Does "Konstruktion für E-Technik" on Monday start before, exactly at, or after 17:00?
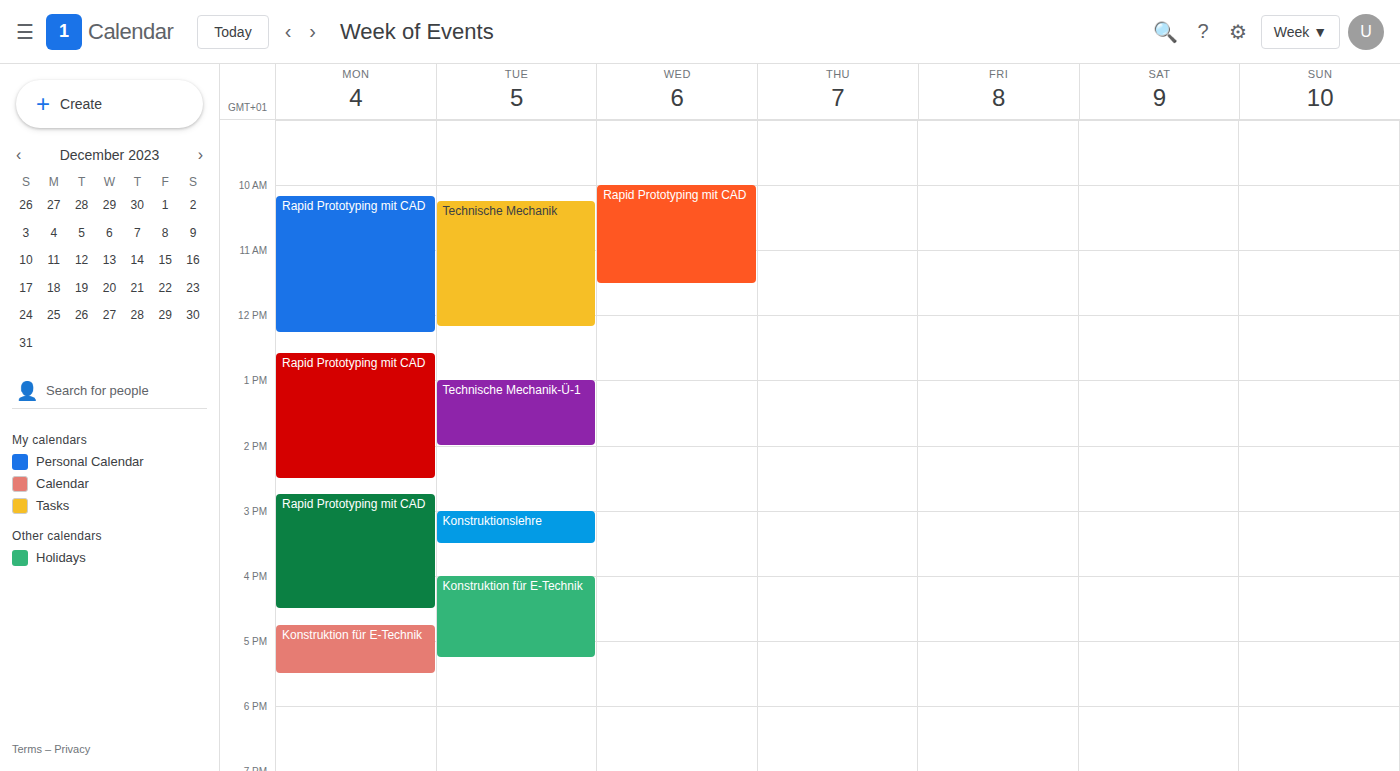
16:45 -- before 17:00, 15 minutes above the 17:00 line.